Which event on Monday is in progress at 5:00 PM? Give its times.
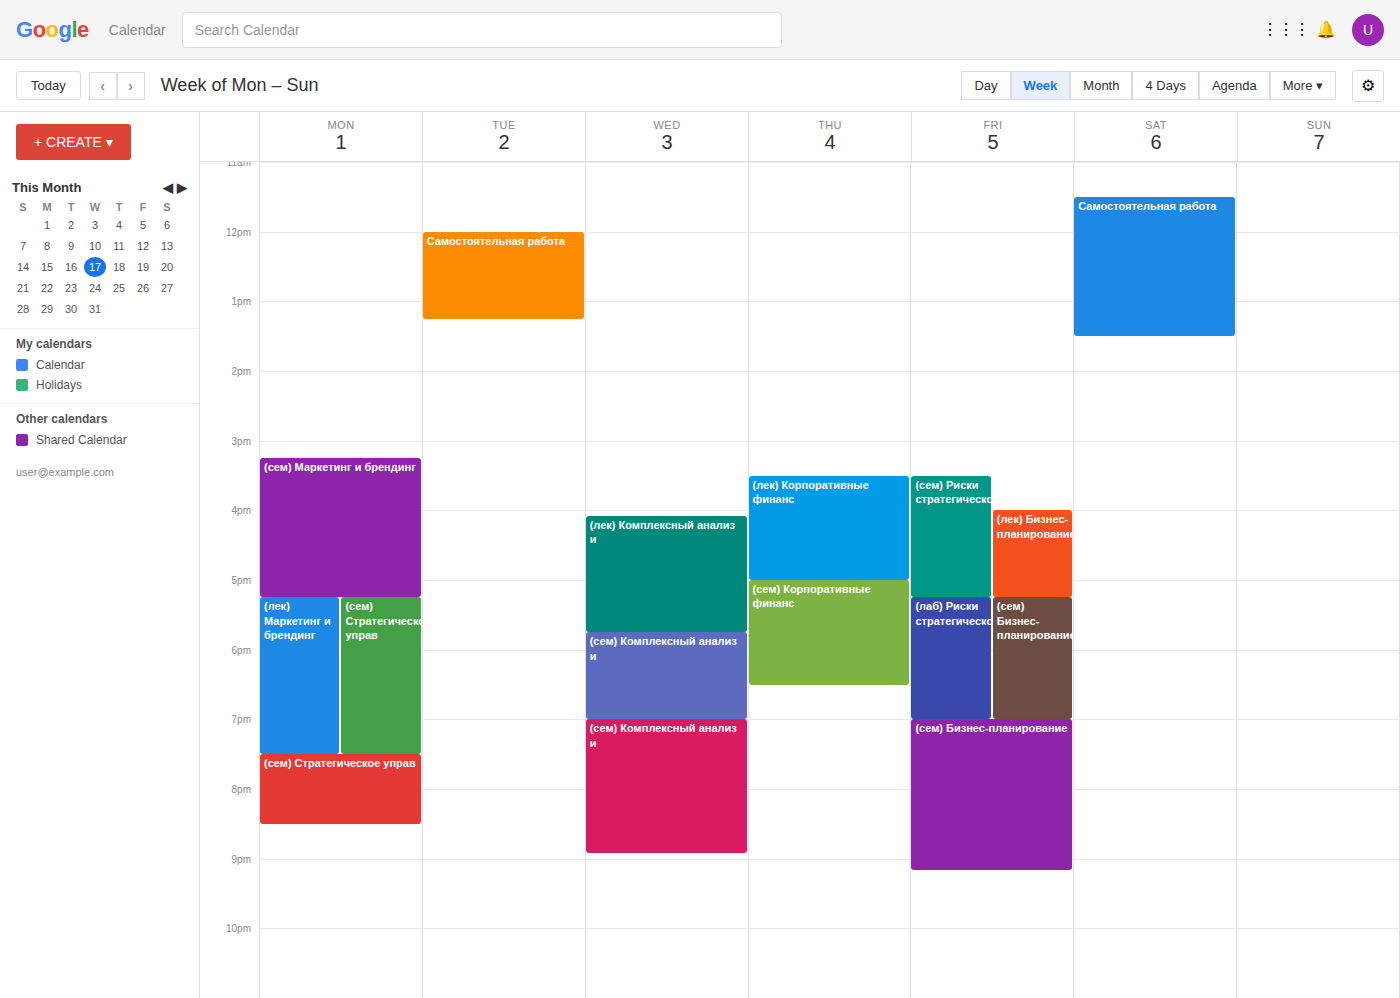
"(сем) Маркетинг и брендинг", 3:15 PM to 5:15 PM